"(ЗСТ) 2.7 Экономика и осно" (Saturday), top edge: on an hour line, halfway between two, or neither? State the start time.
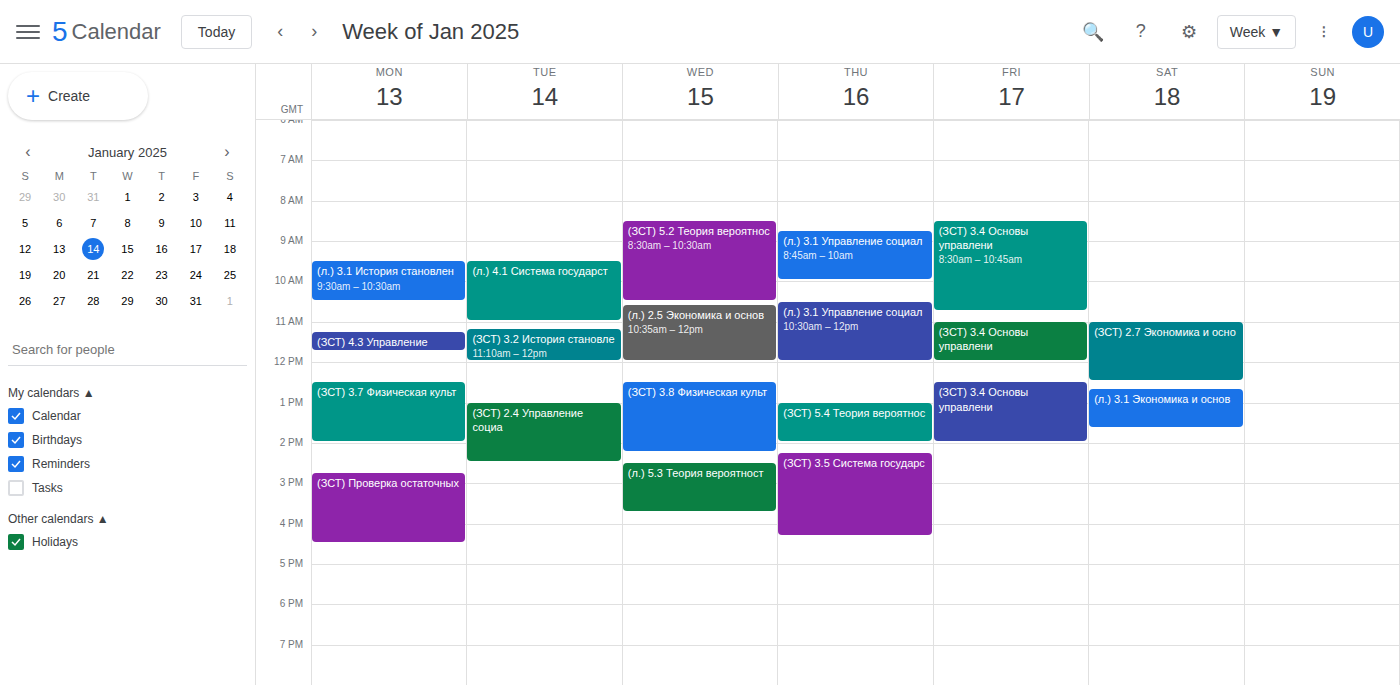
11:00 AM -- exactly on the 11 AM line.